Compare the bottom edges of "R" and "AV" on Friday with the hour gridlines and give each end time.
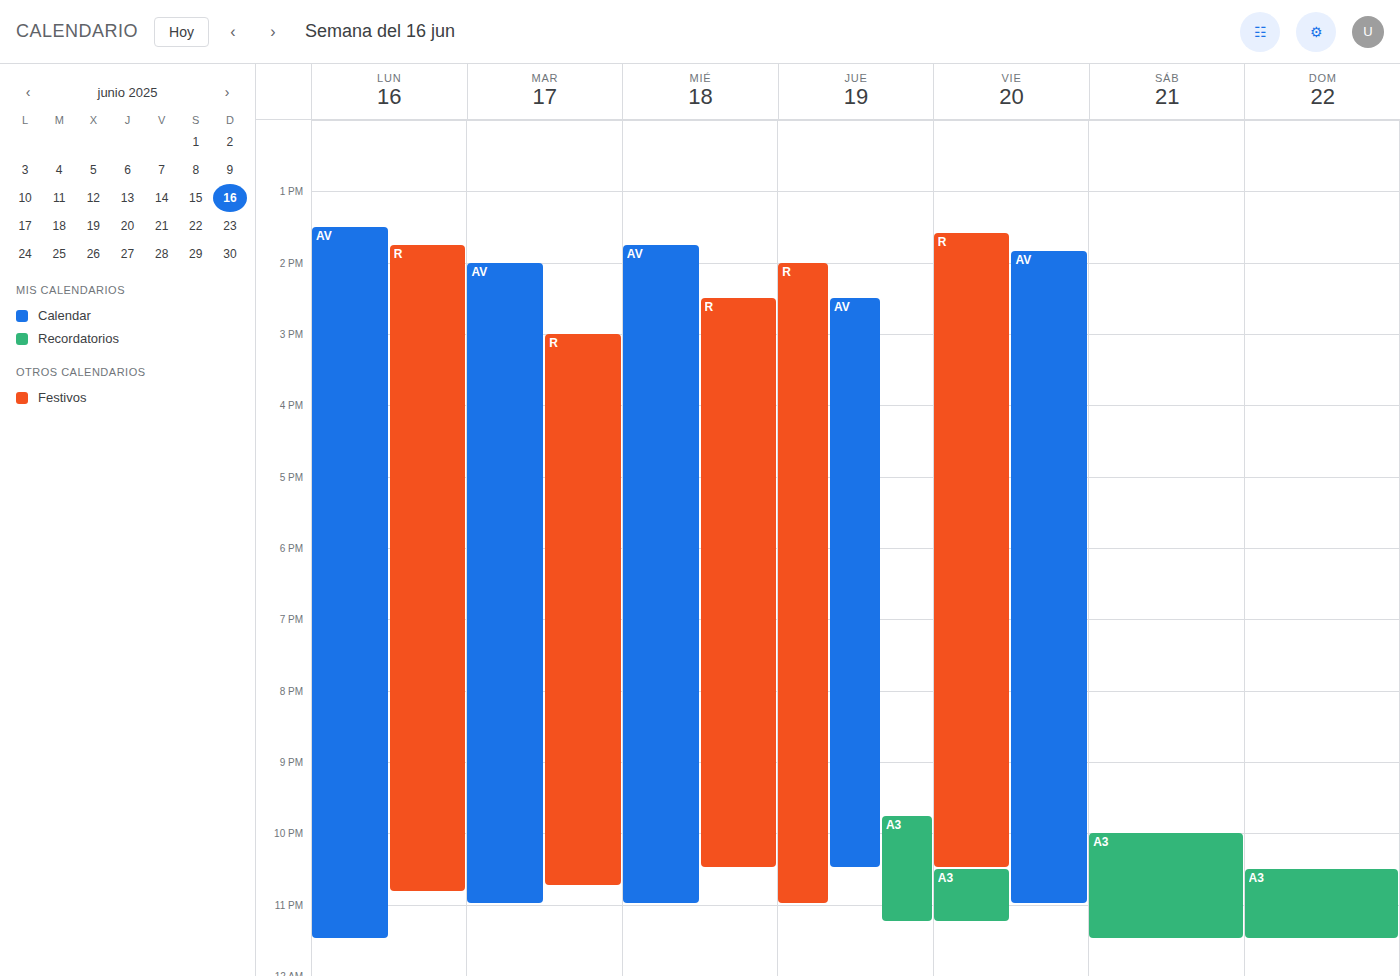
"R": 10:30 PM, halfway between the 10 PM and 11 PM lines. "AV": 11:00 PM, exactly on the 11 PM line.